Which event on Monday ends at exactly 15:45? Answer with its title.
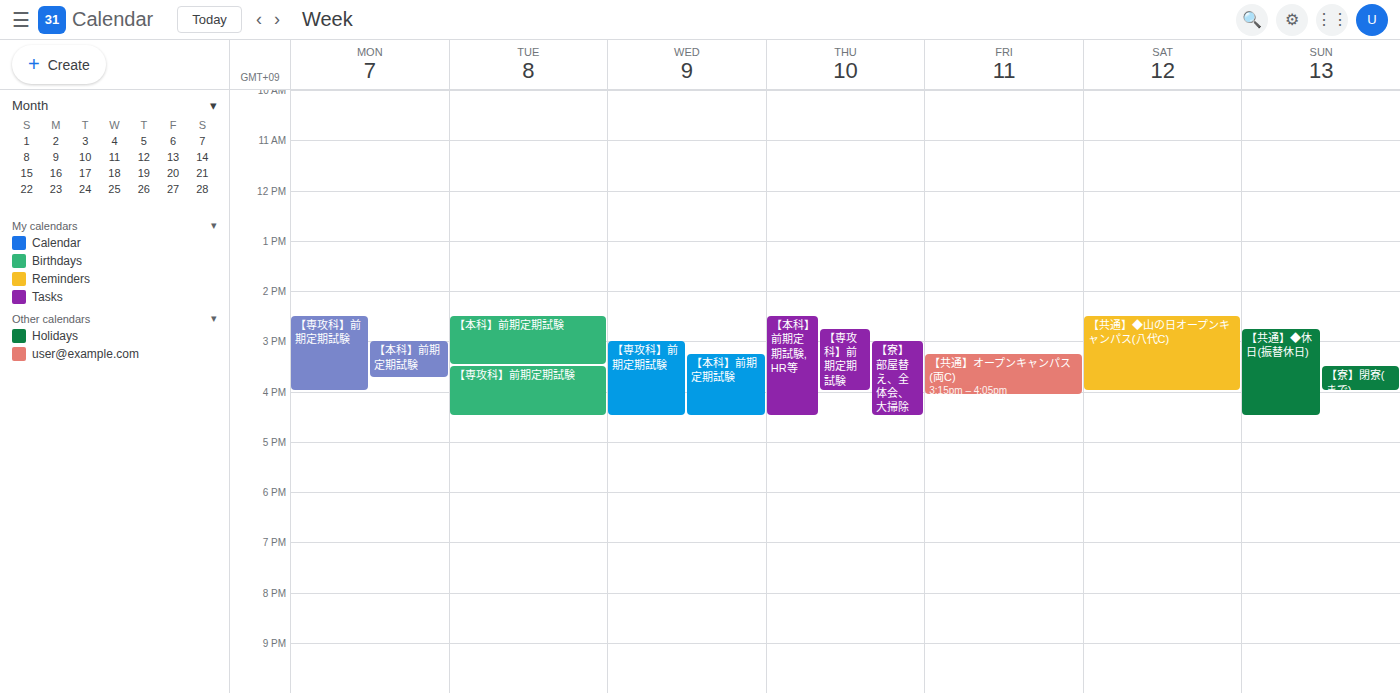
"【本科】前期定期試験"